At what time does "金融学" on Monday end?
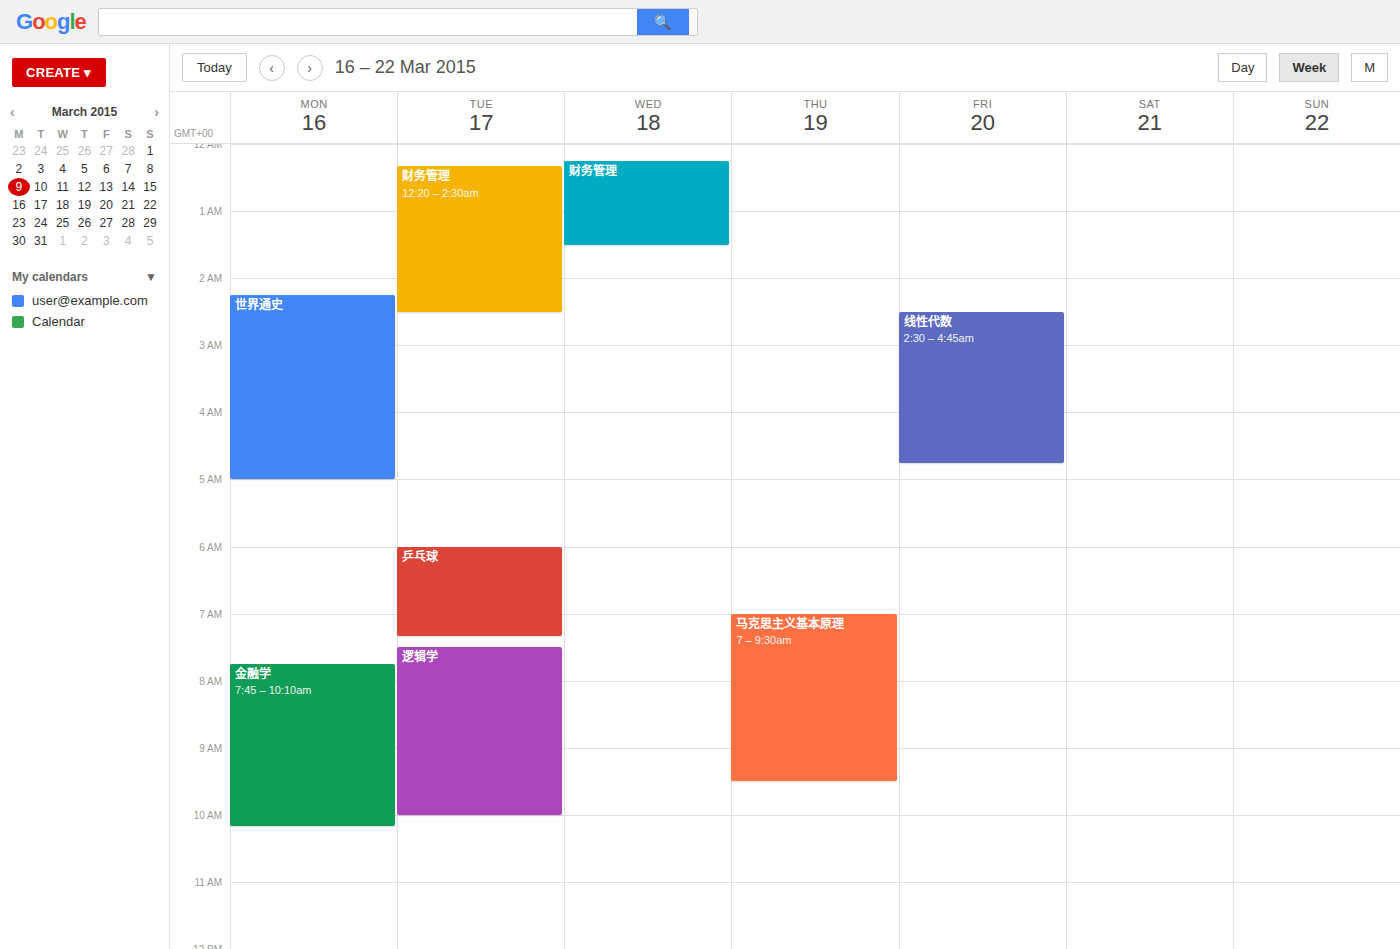
10:10 AM